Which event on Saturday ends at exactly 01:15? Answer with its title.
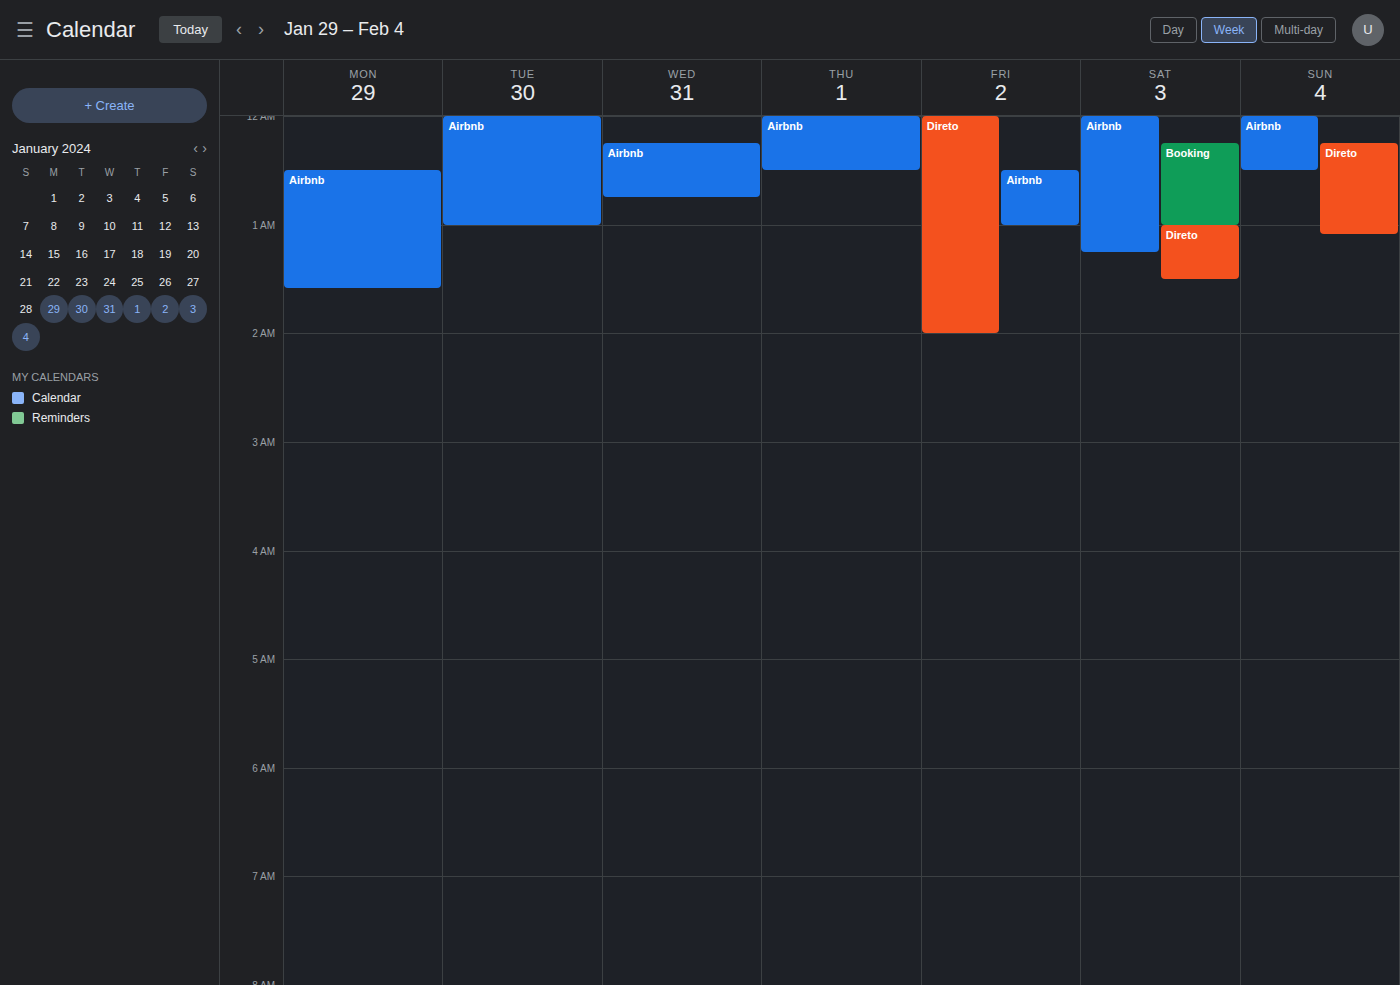
"Airbnb"